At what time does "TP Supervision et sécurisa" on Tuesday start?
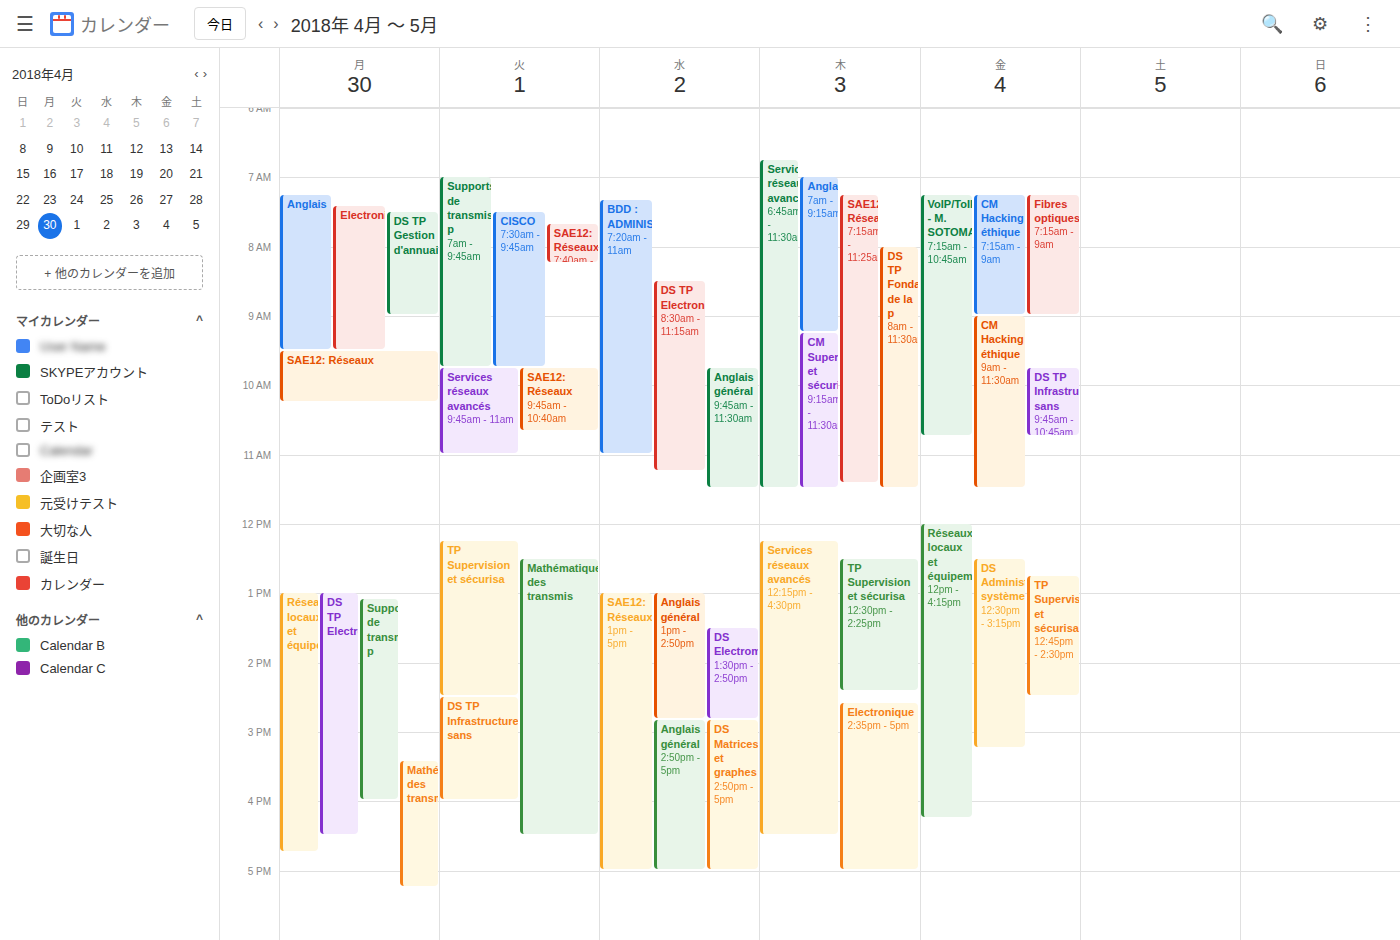
12:15 PM